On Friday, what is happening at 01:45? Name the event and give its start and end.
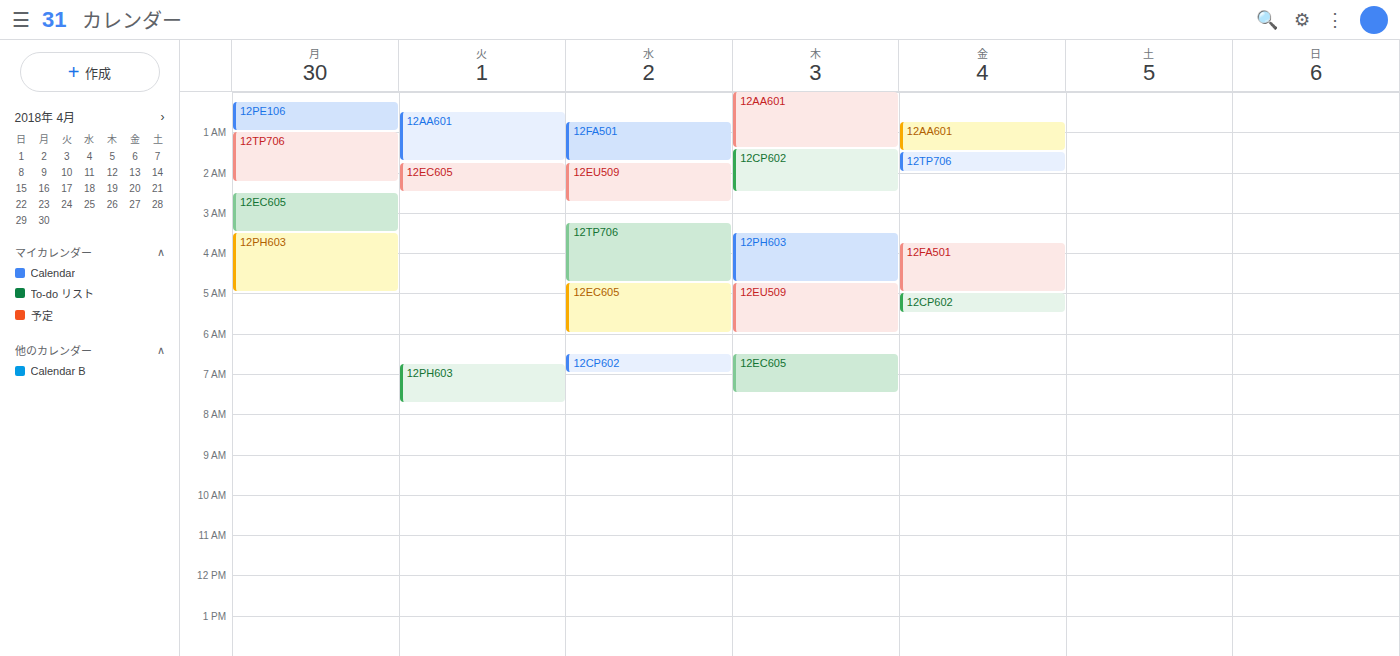
"12TP706", 01:30 to 02:00